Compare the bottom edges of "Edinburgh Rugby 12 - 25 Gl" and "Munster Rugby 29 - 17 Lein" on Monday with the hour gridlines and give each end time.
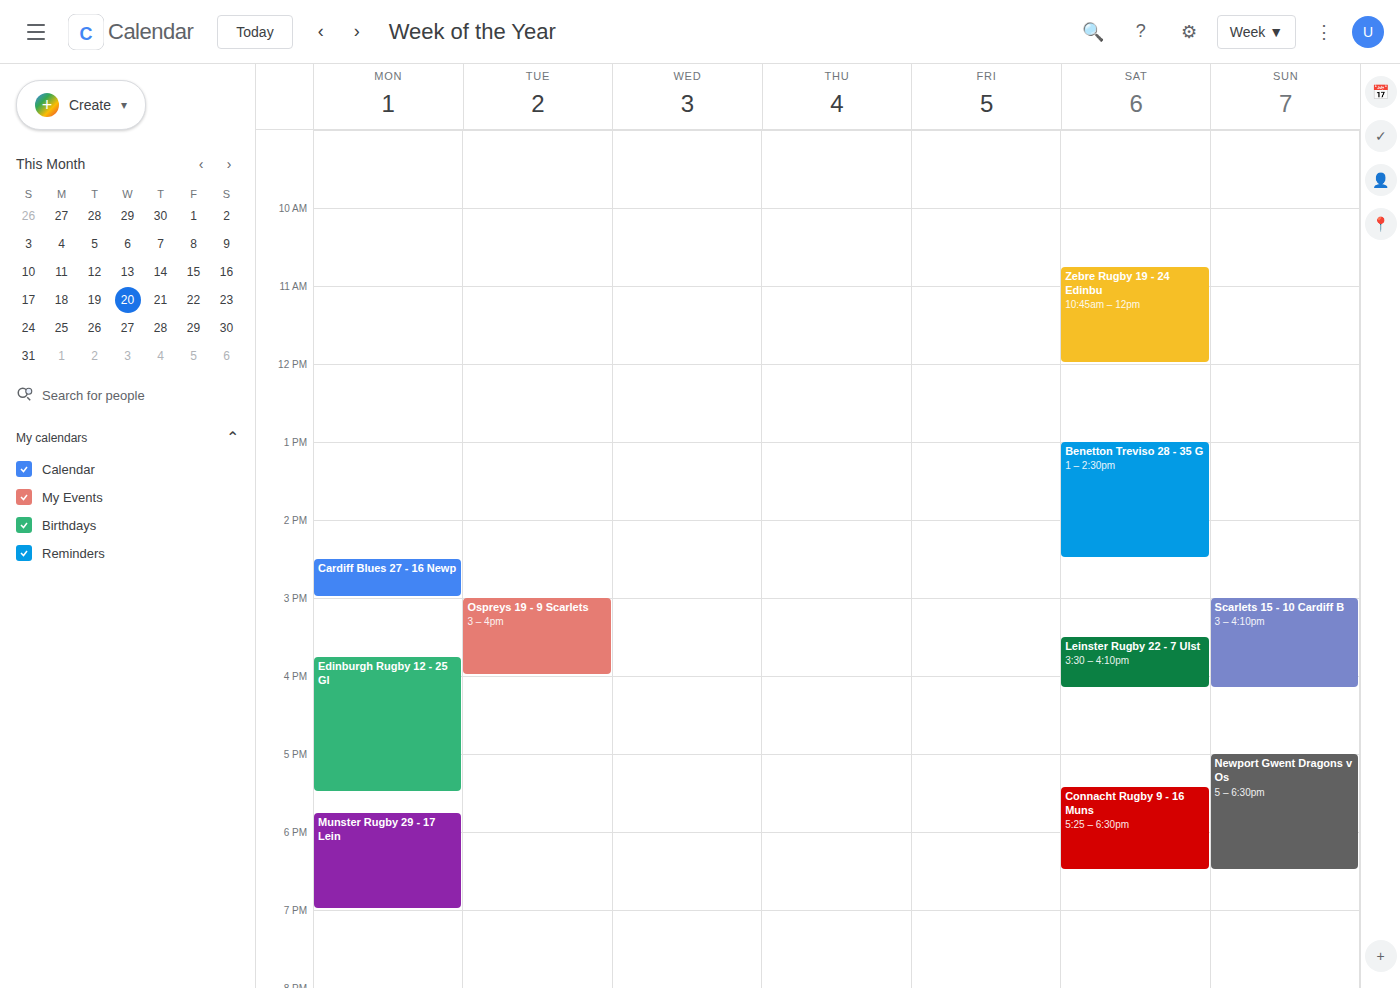
"Edinburgh Rugby 12 - 25 Gl": 5:30 PM, halfway between the 5 PM and 6 PM lines. "Munster Rugby 29 - 17 Lein": 7:00 PM, exactly on the 7 PM line.